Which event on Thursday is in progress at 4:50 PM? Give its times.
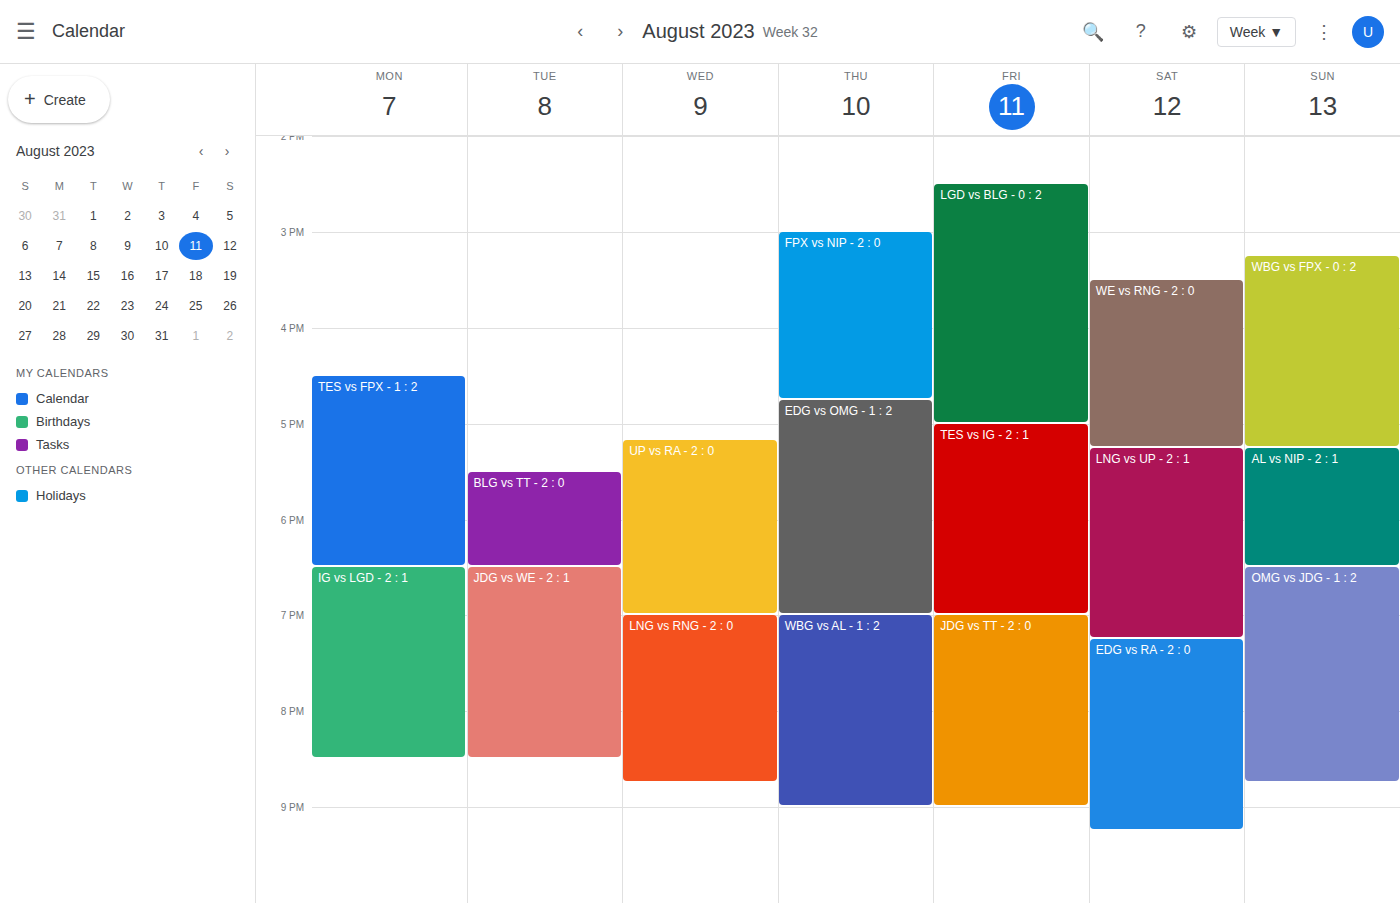
"EDG vs OMG - 1 : 2", 4:45 PM to 7:00 PM